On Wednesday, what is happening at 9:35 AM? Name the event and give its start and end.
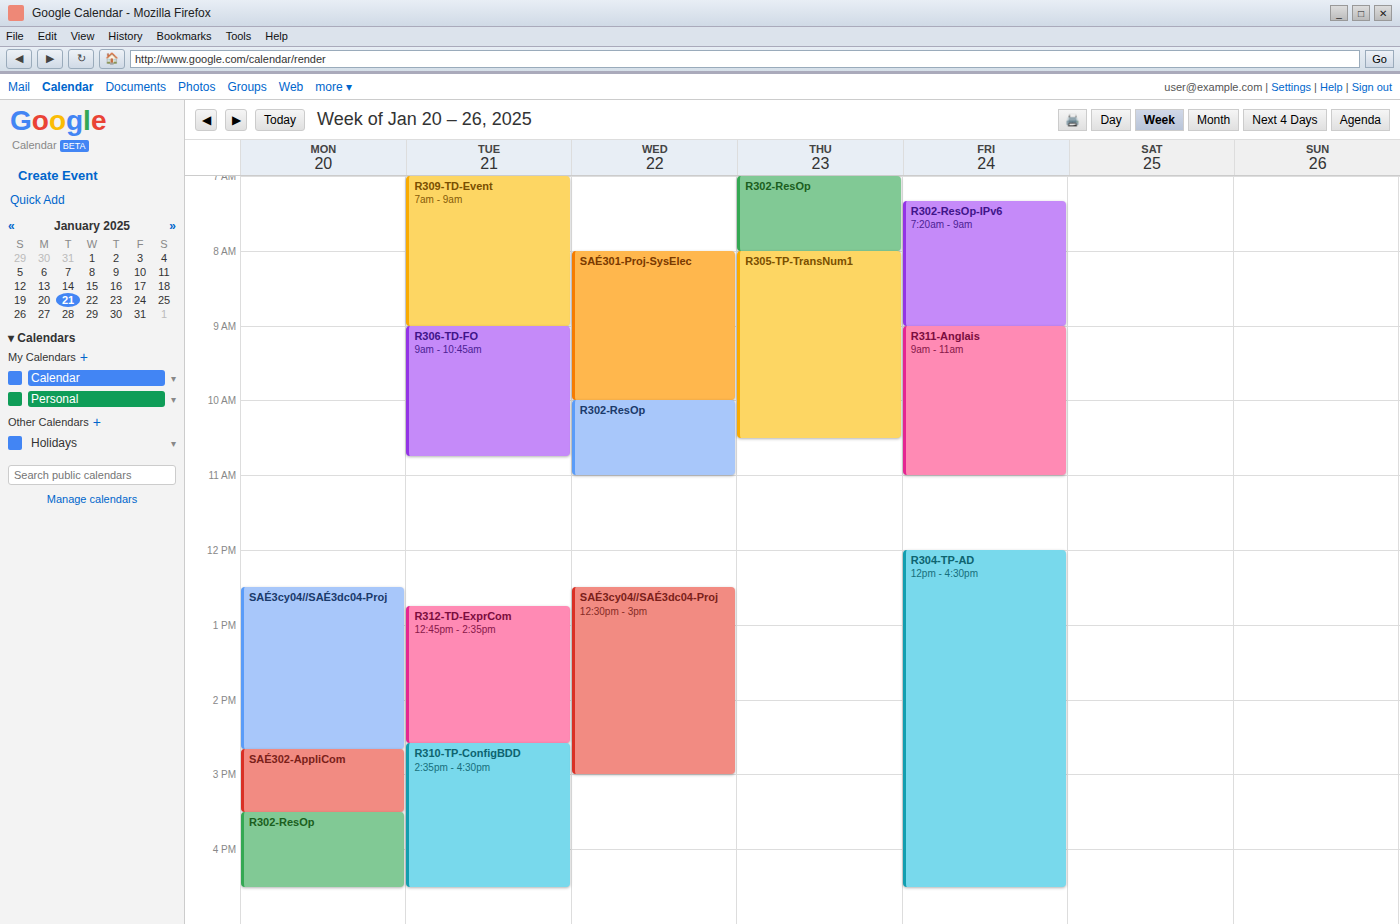
"SAÉ301-Proj-SysElec", 8:00 AM to 10:00 AM